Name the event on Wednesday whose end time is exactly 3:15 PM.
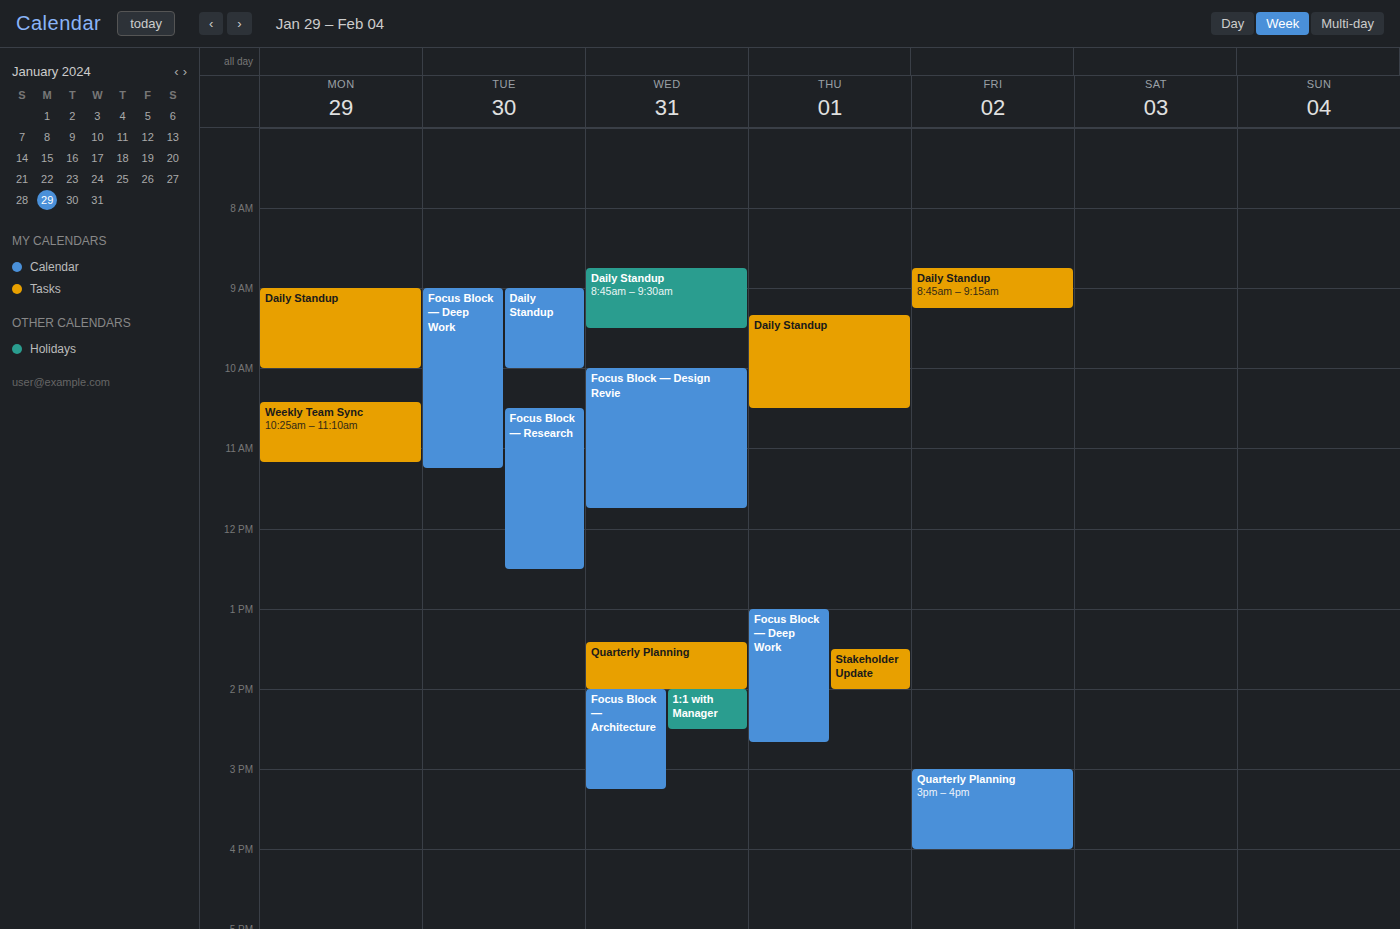
"Focus Block — Architecture"